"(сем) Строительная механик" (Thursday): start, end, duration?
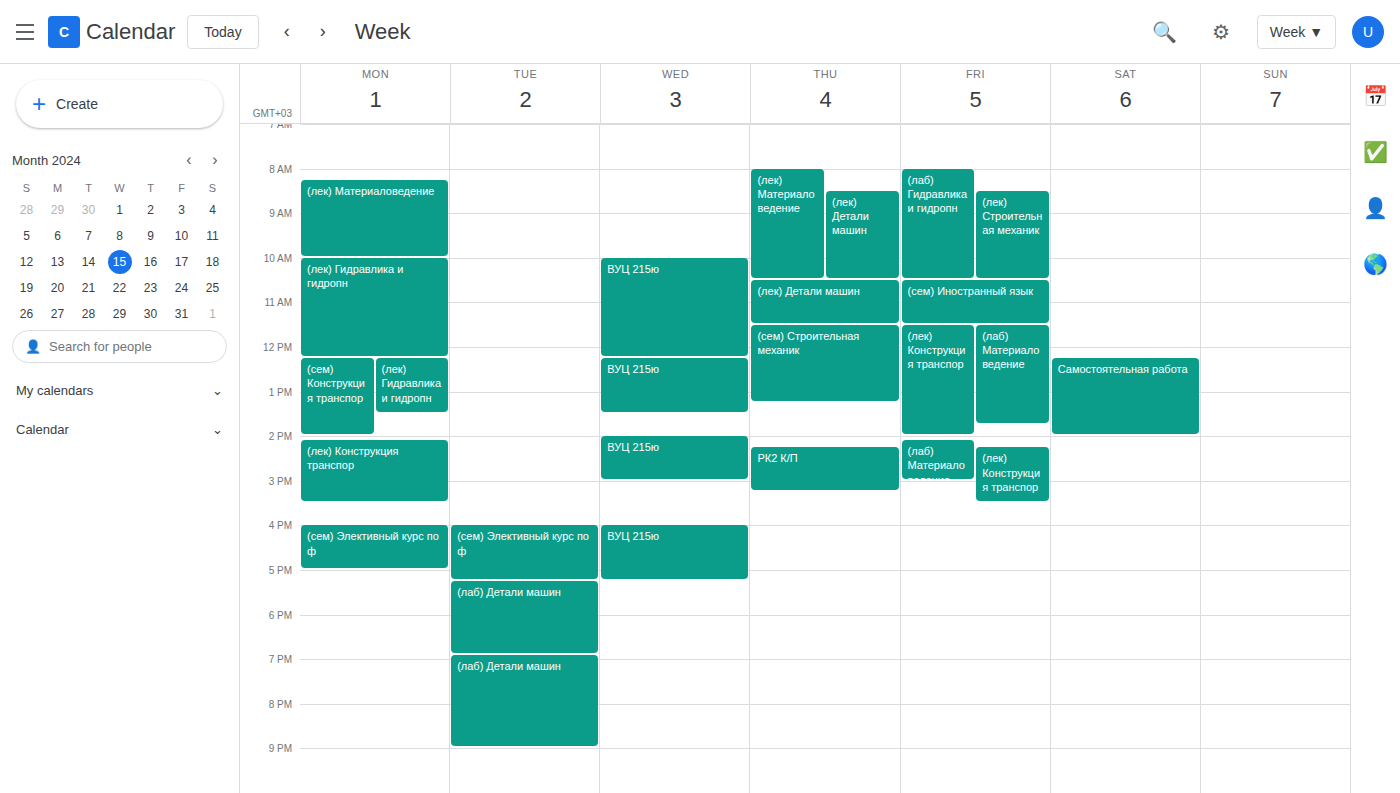
11:30 AM to 1:15 PM, 1 hour 45 minutes